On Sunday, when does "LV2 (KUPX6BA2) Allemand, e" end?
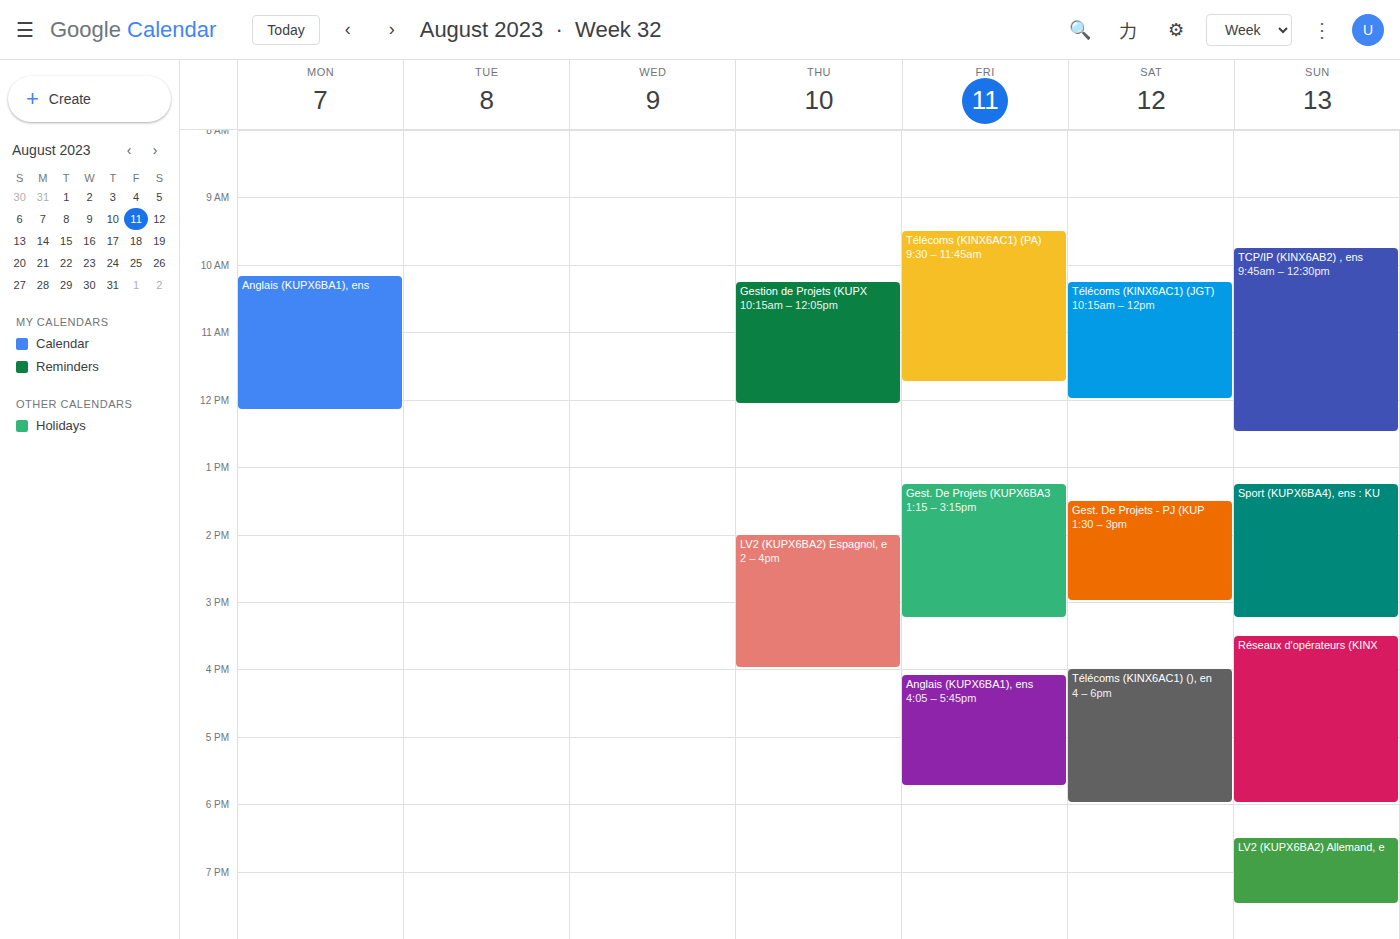
7:30 PM